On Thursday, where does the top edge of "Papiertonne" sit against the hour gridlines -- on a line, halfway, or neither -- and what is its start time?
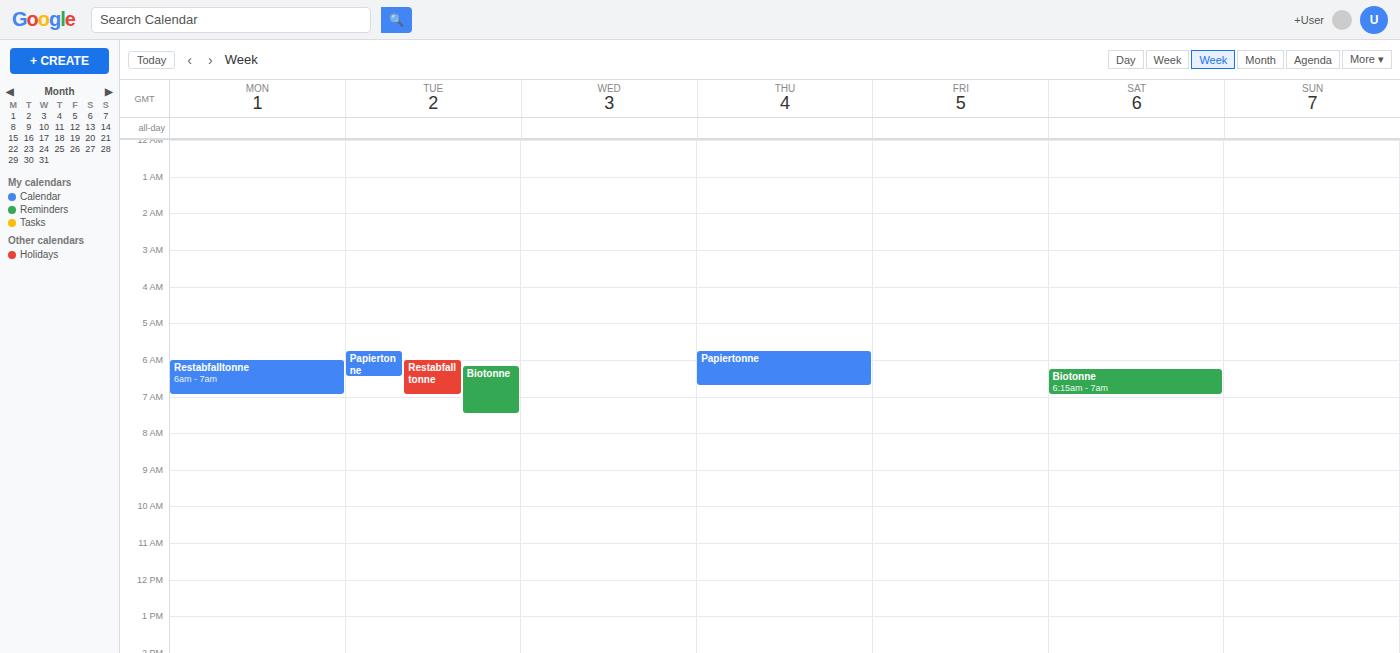
5:45 AM -- neither: three quarters of the way from the 5 AM line to the 6 AM line.